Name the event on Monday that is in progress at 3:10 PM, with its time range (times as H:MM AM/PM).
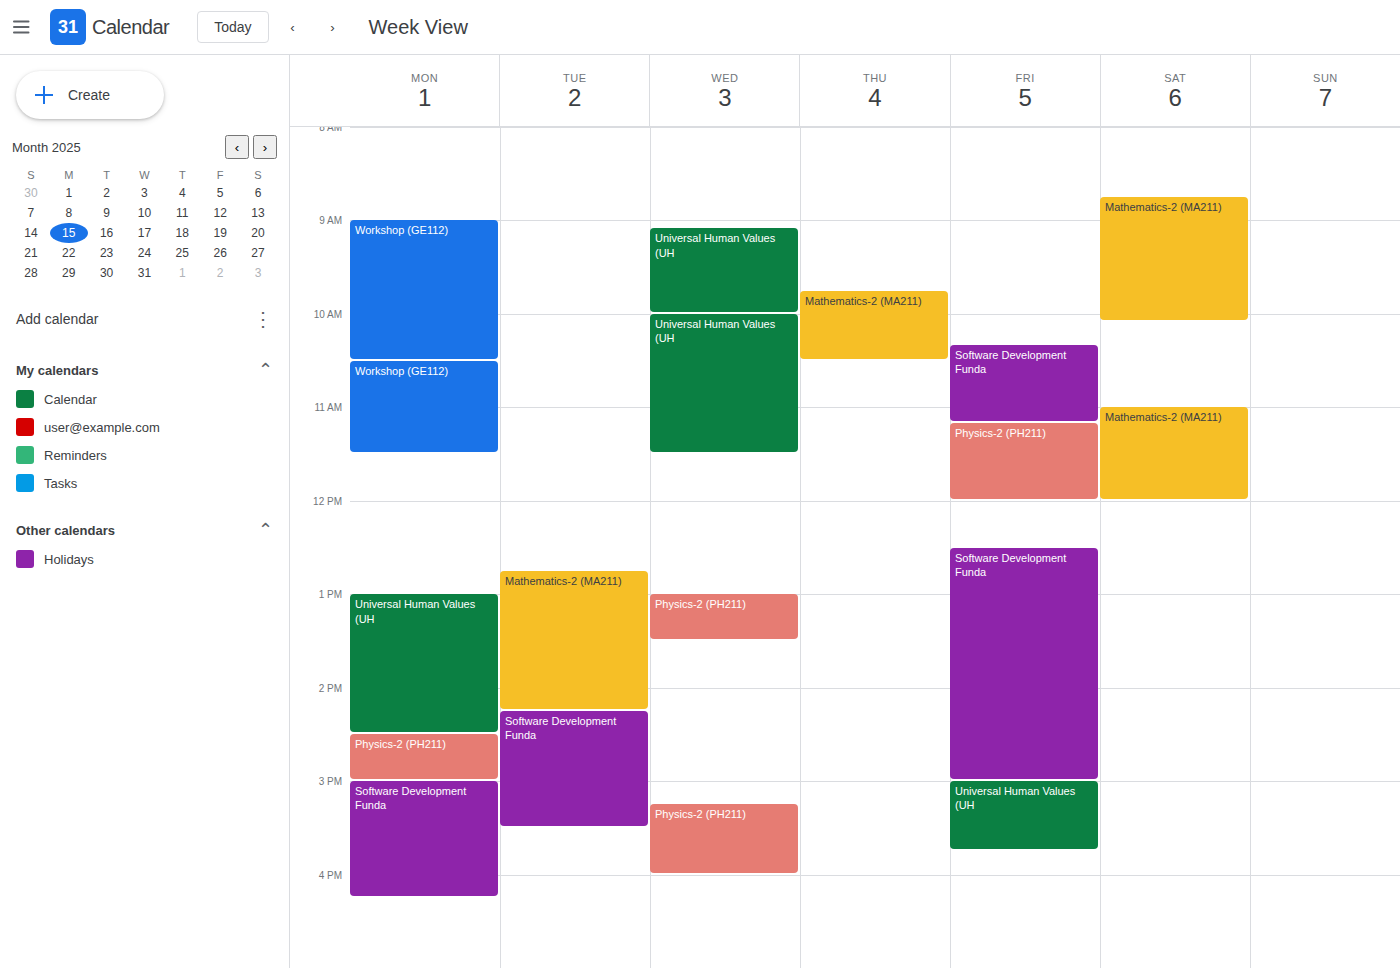
"Software Development Funda", 3:00 PM to 4:15 PM